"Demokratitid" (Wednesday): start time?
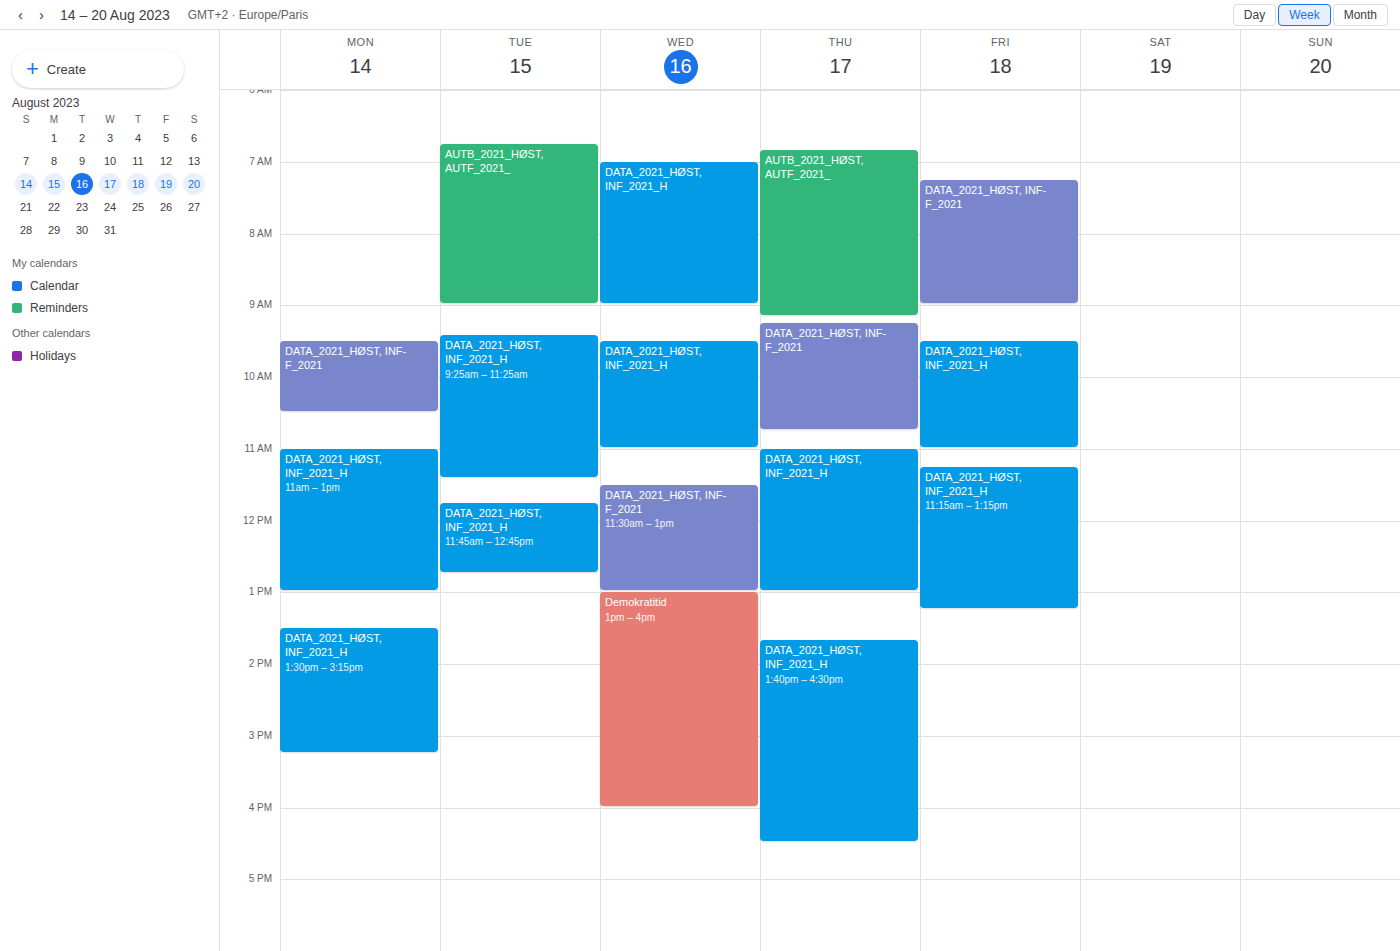
1:00 PM